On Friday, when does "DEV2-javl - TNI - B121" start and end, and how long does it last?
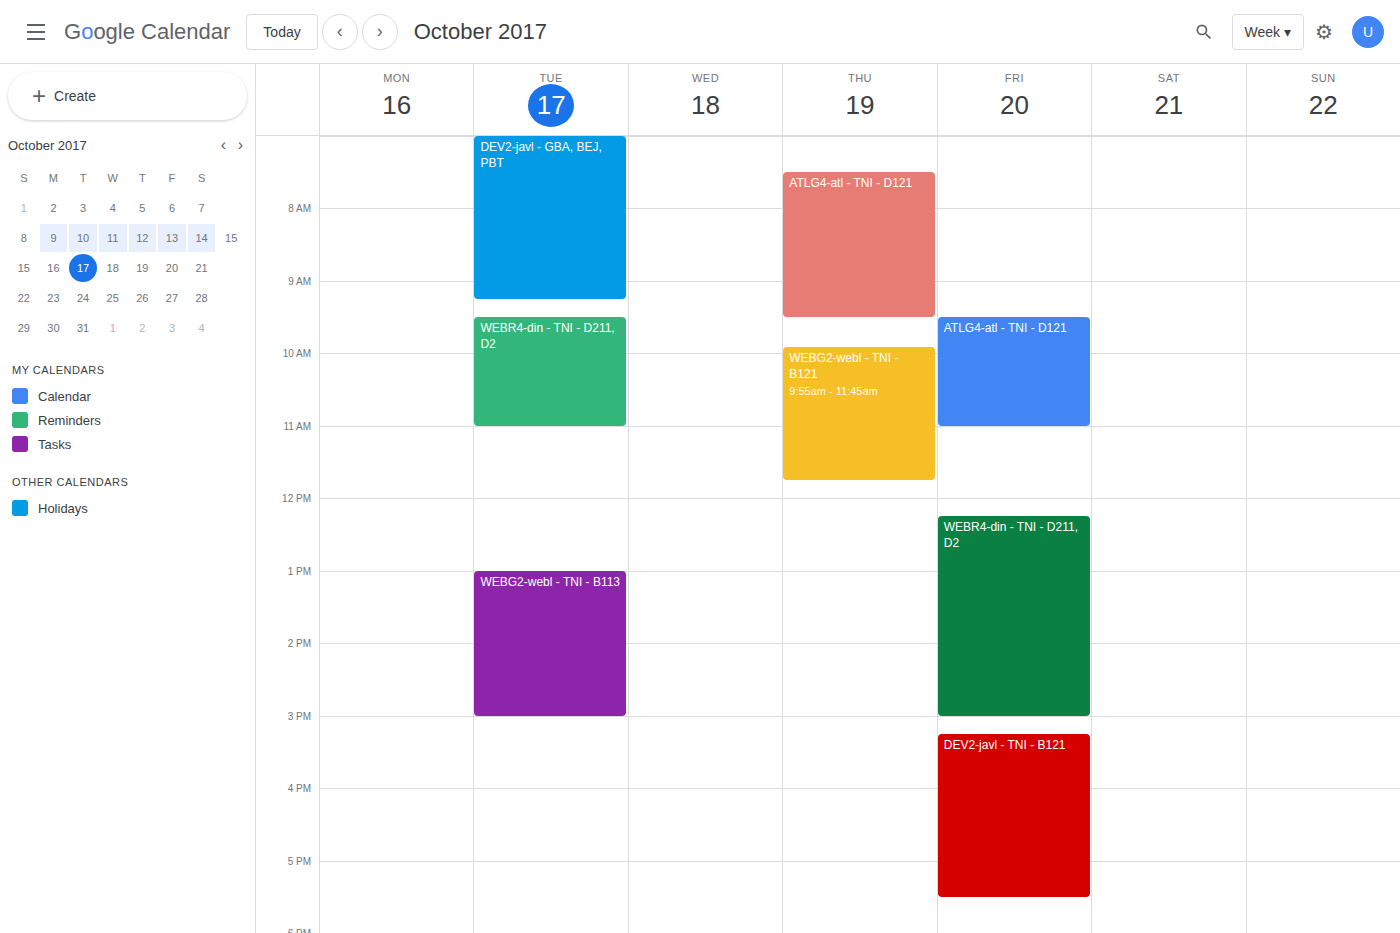
3:15 PM to 5:30 PM, 2 hours 15 minutes